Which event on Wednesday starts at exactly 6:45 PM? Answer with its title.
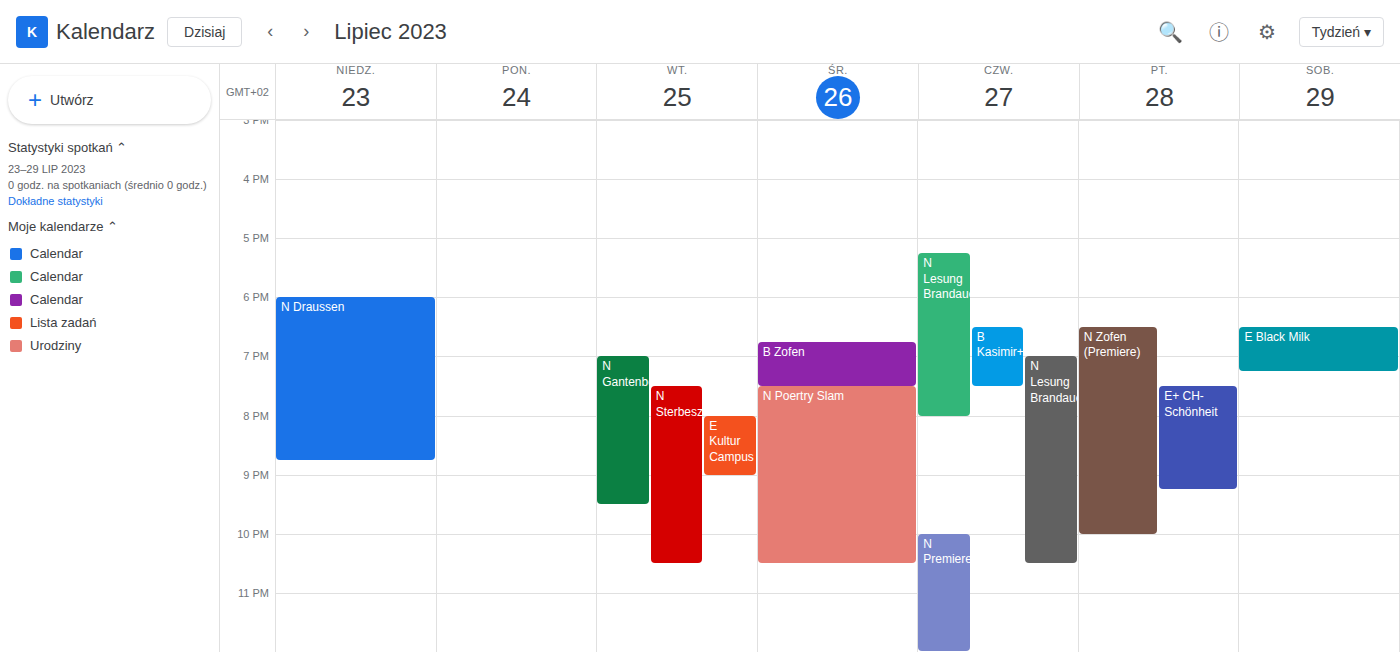
"B Zofen"